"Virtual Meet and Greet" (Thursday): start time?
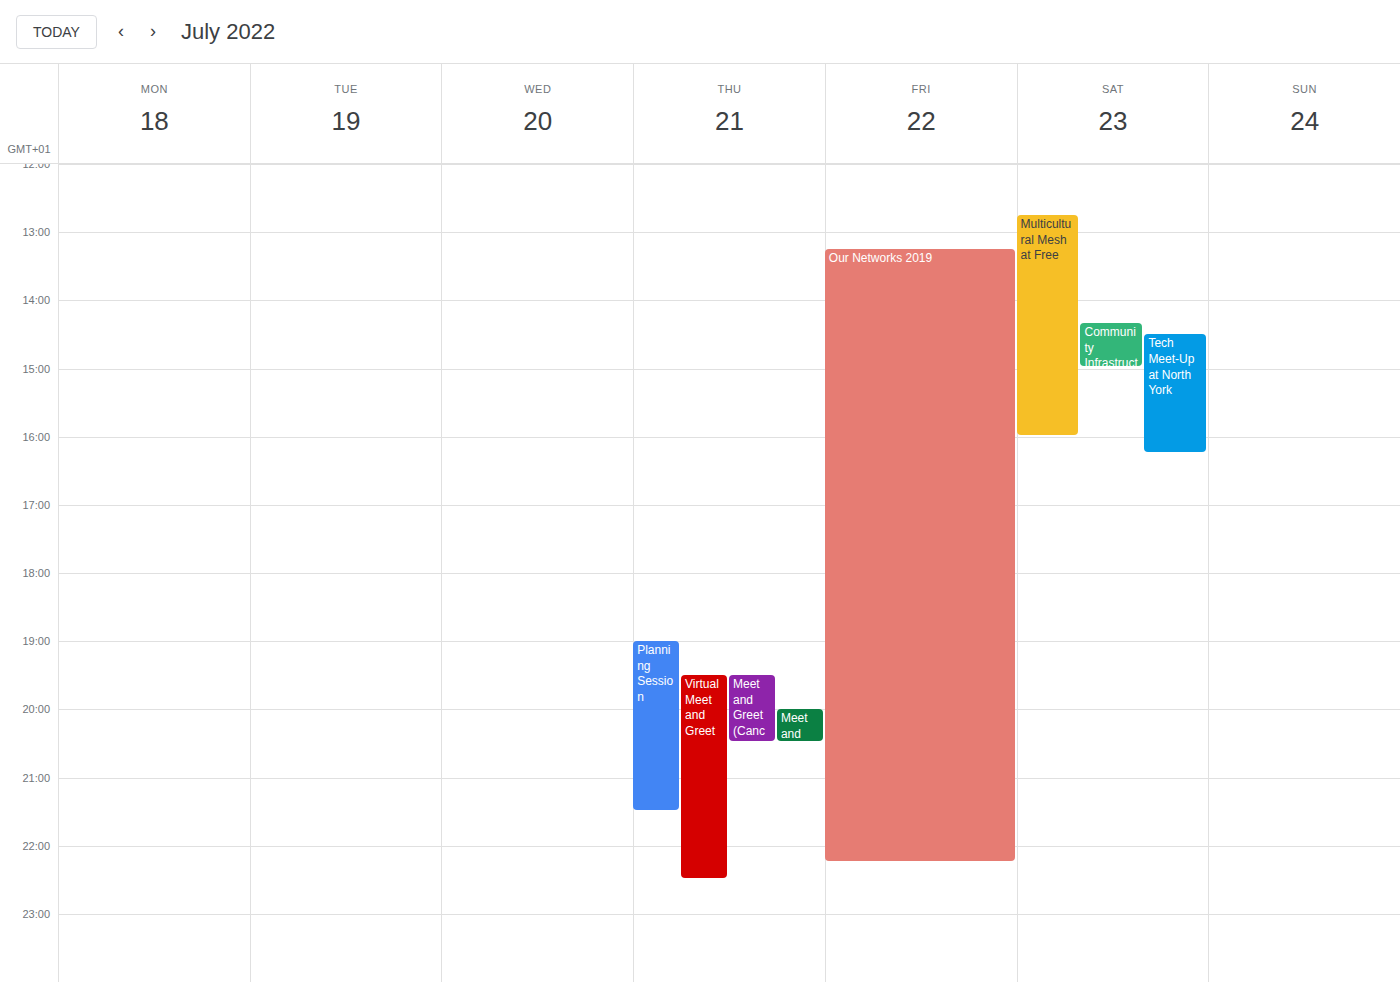
7:30 PM